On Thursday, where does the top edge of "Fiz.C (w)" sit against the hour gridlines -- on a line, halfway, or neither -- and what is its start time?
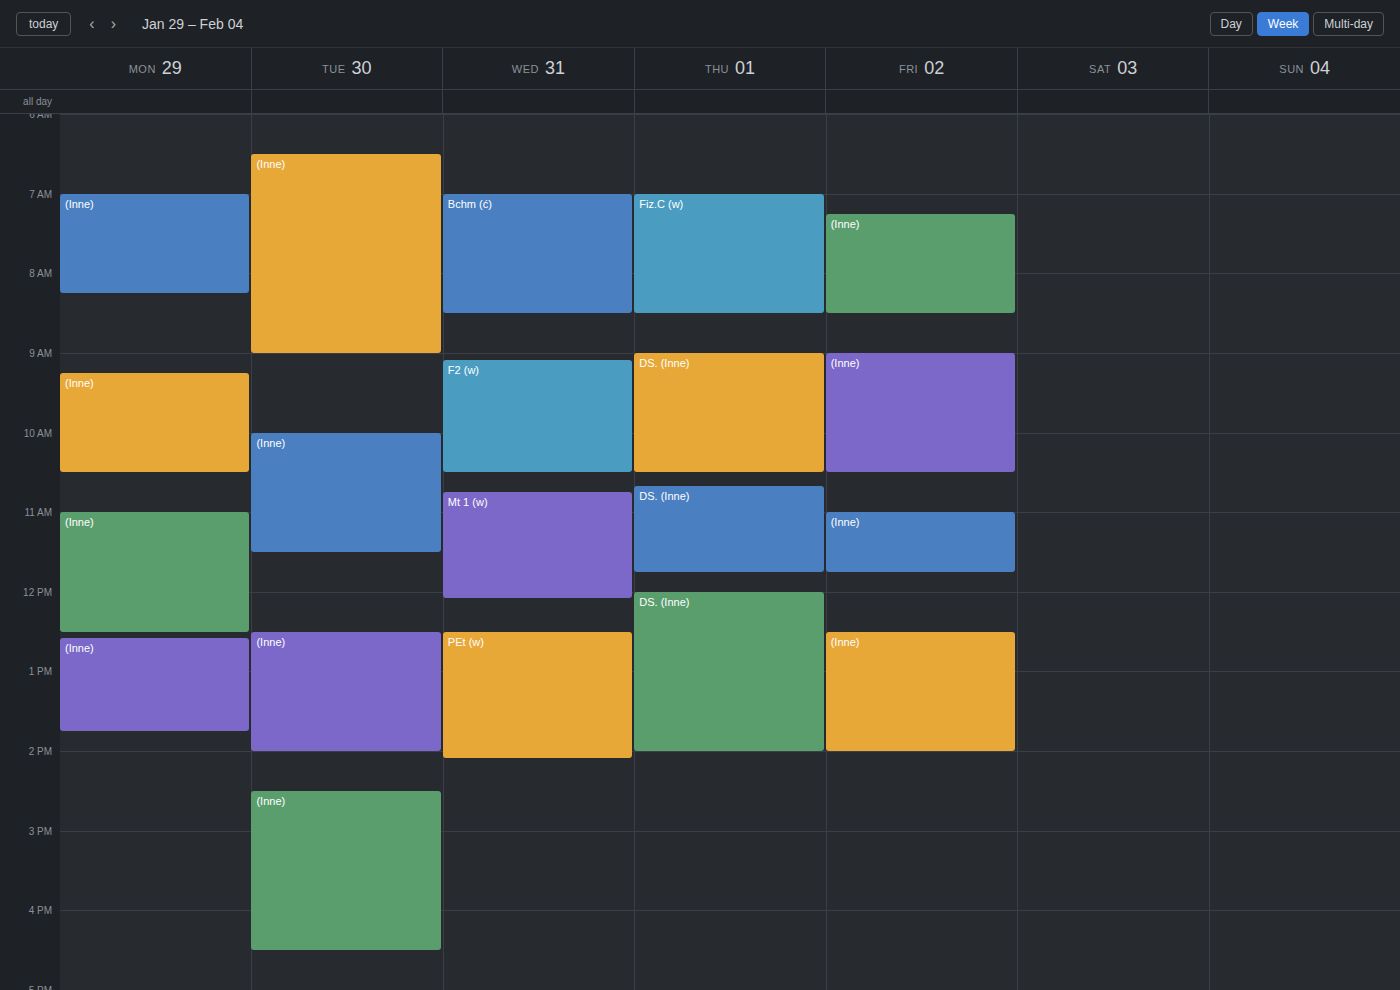
7:00 AM -- exactly on the 7 AM line.